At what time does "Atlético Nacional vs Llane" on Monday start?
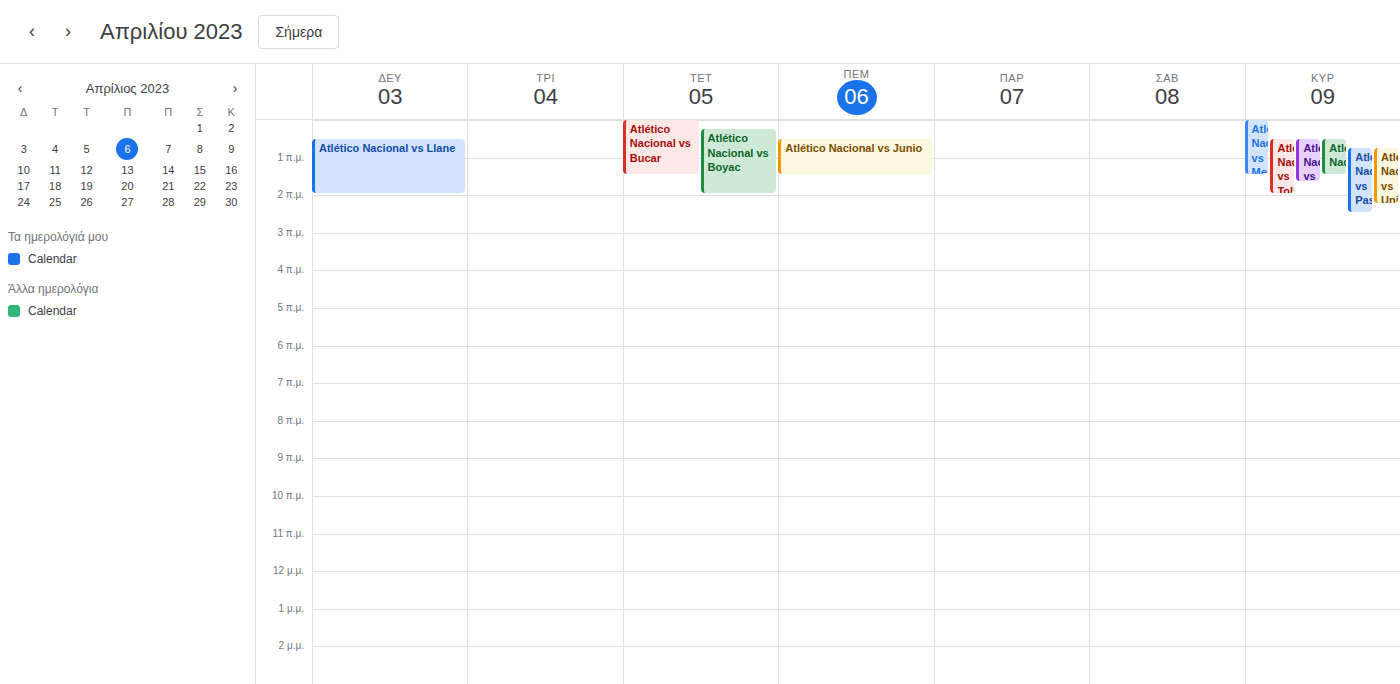
12:30 AM